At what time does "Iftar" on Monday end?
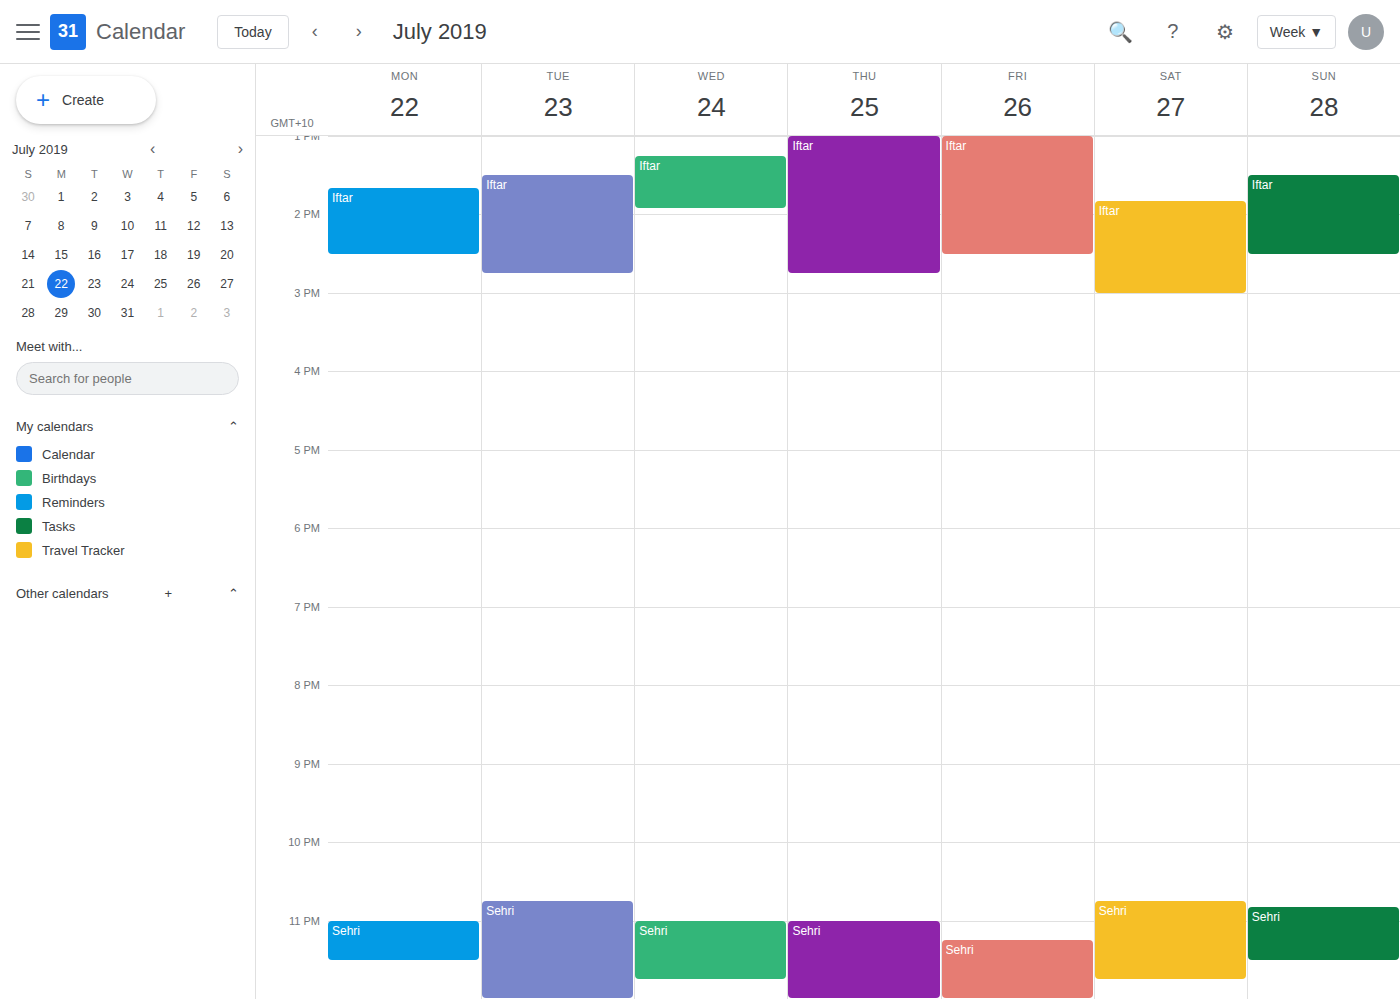
2:30 PM